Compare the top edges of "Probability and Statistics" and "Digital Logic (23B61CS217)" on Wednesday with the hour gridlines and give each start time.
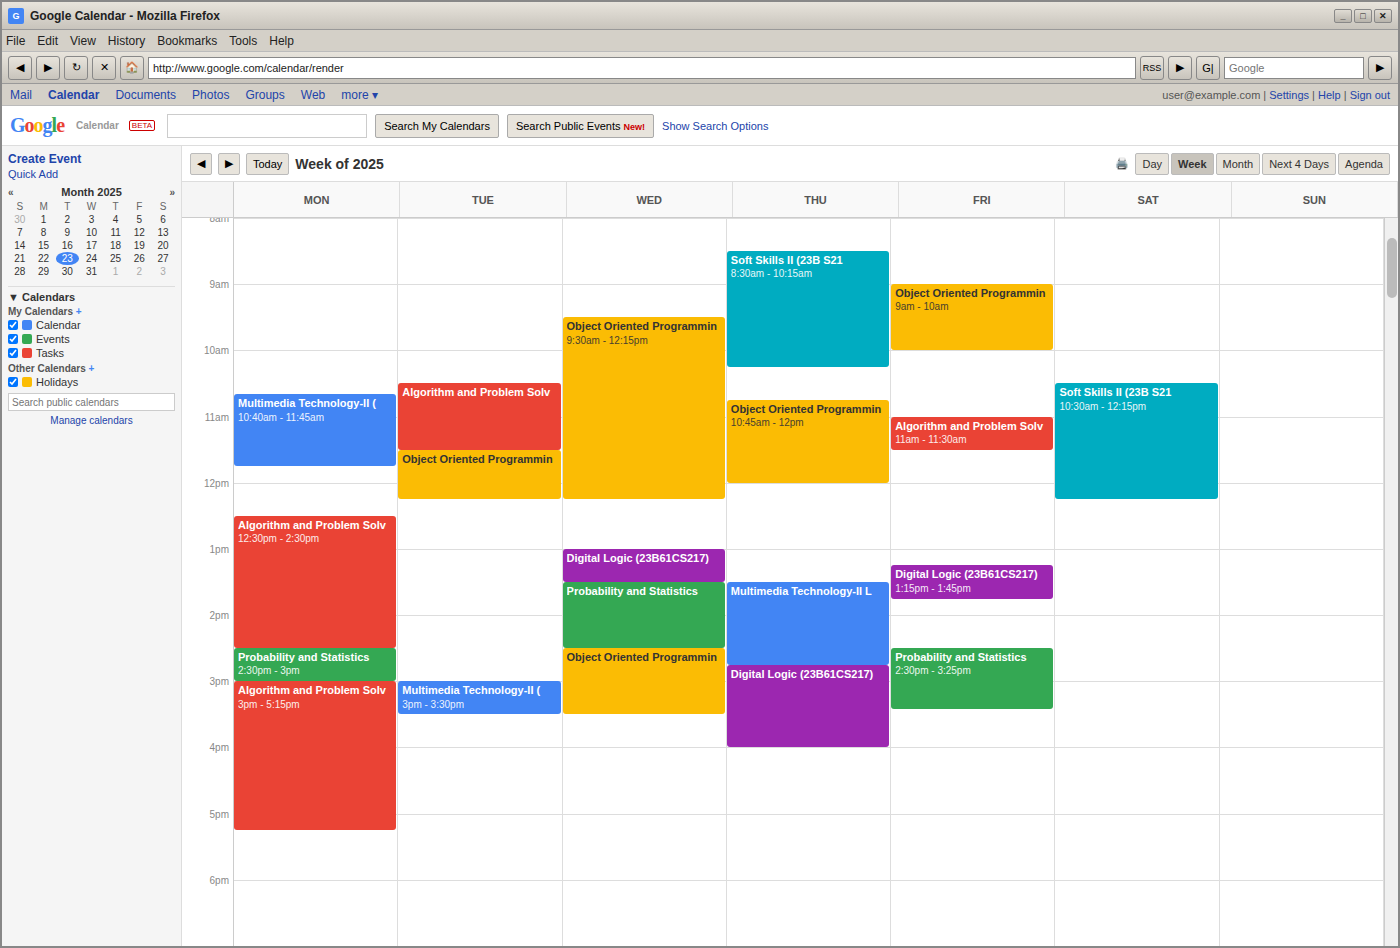
"Probability and Statistics": 1:30 PM, halfway between the 1 PM and 2 PM lines. "Digital Logic (23B61CS217)": 1:00 PM, exactly on the 1 PM line.